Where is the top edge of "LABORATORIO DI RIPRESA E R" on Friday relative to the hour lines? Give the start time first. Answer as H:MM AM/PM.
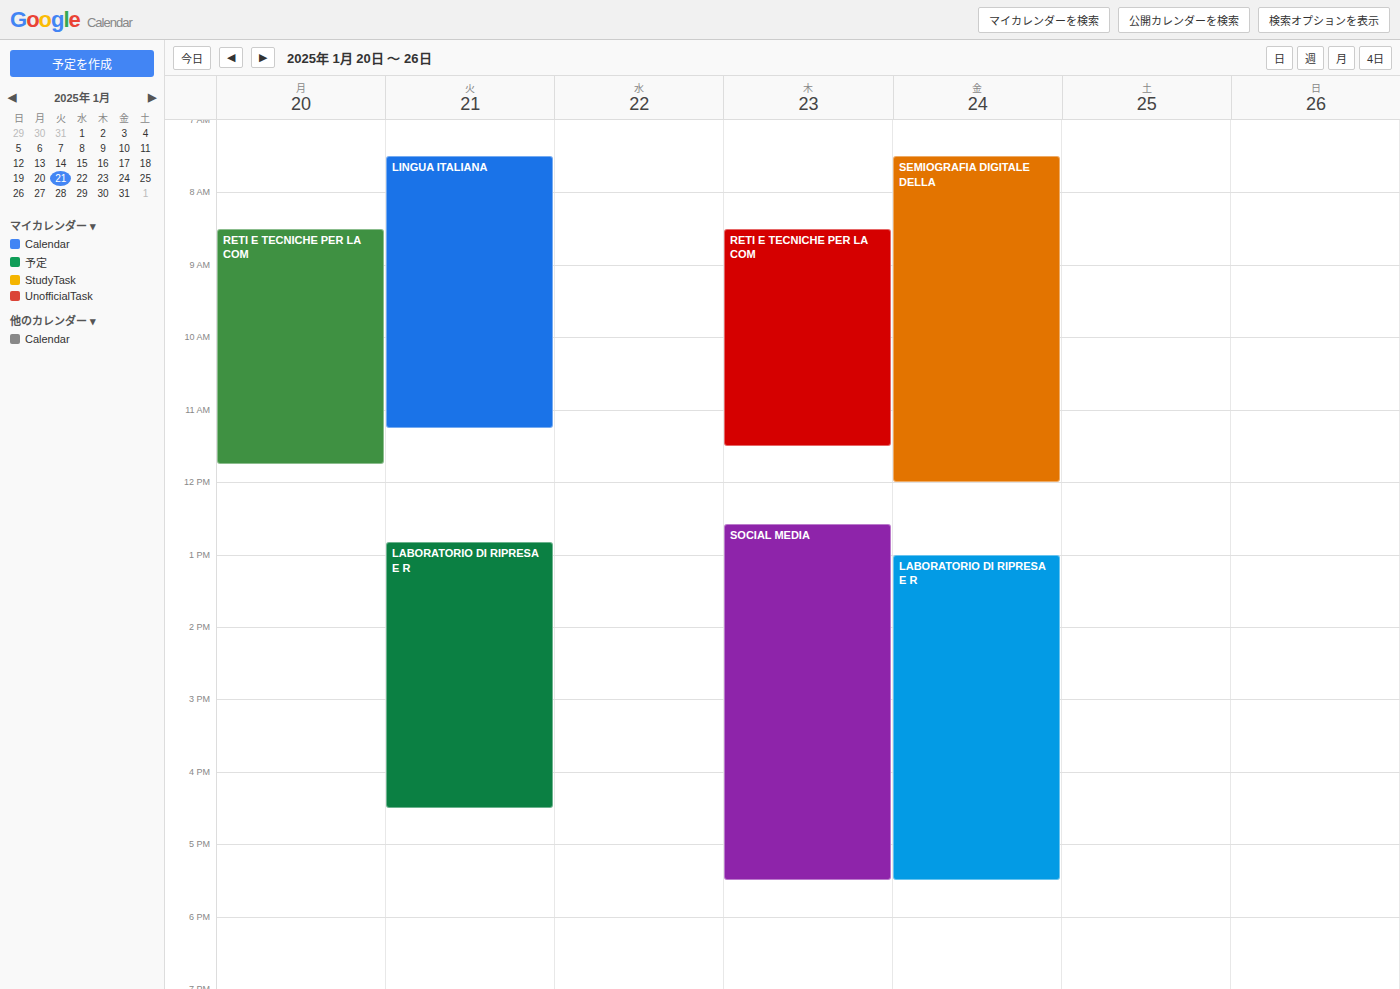
1:00 PM -- exactly on the 1 PM line.